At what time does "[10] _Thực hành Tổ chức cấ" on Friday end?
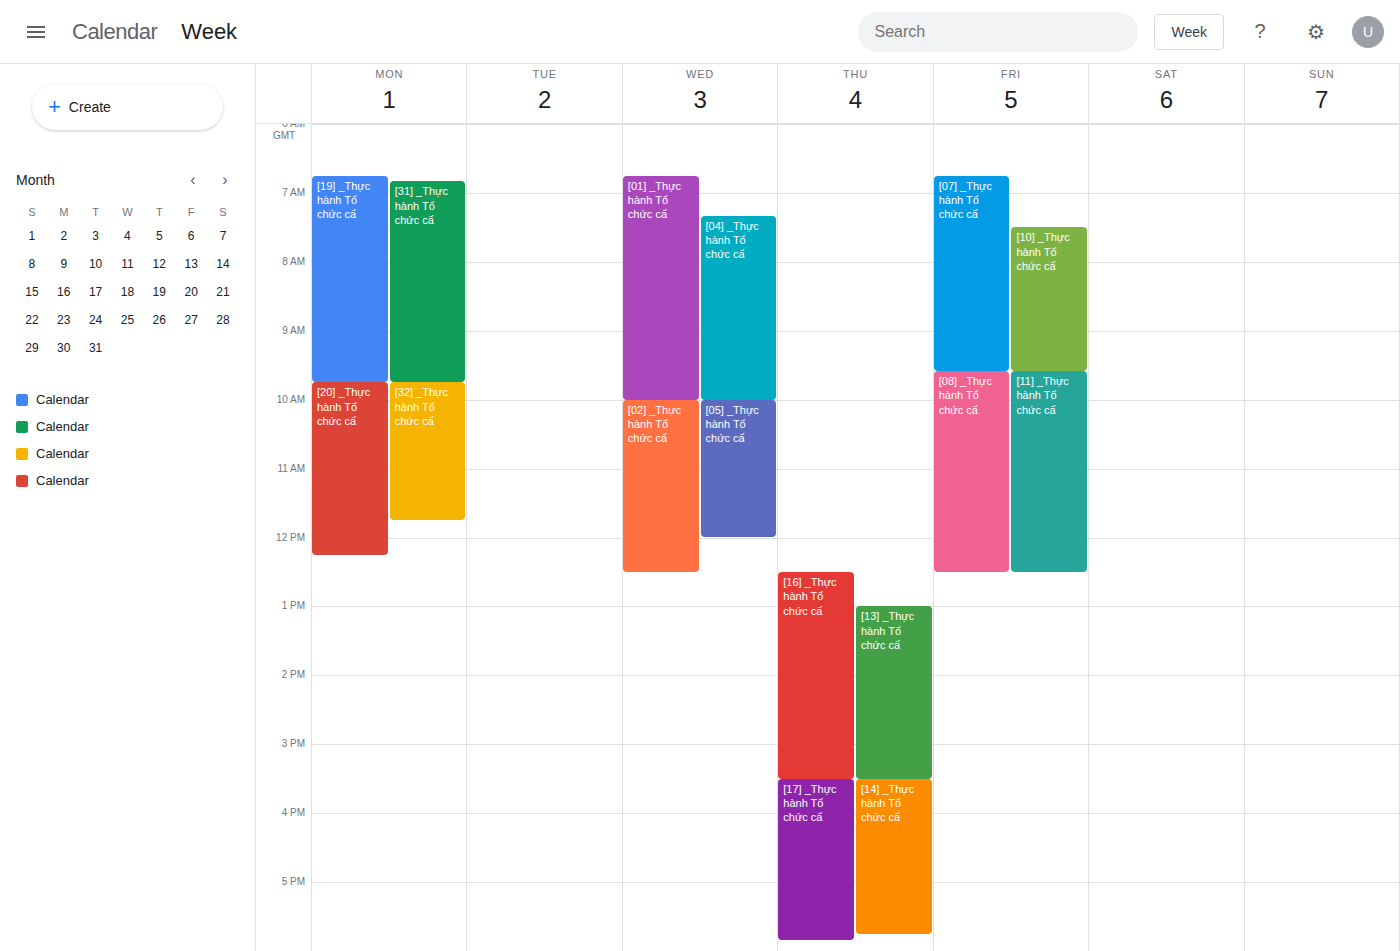
9:35 AM